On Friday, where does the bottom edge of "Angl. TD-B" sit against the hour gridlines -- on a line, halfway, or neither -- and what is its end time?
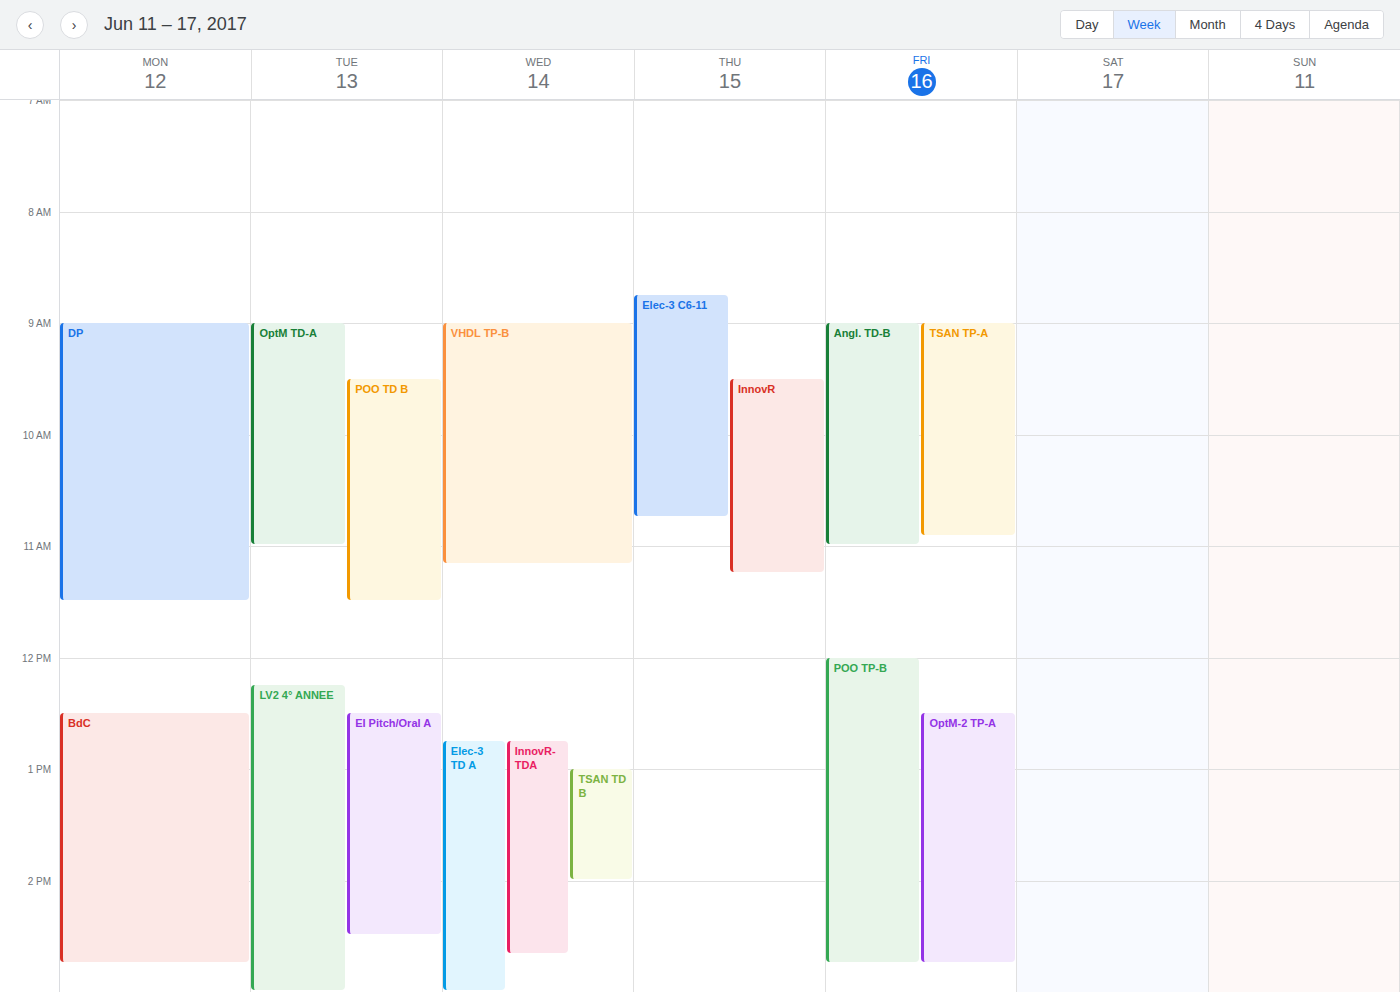
11:00 AM -- exactly on the 11 AM line.